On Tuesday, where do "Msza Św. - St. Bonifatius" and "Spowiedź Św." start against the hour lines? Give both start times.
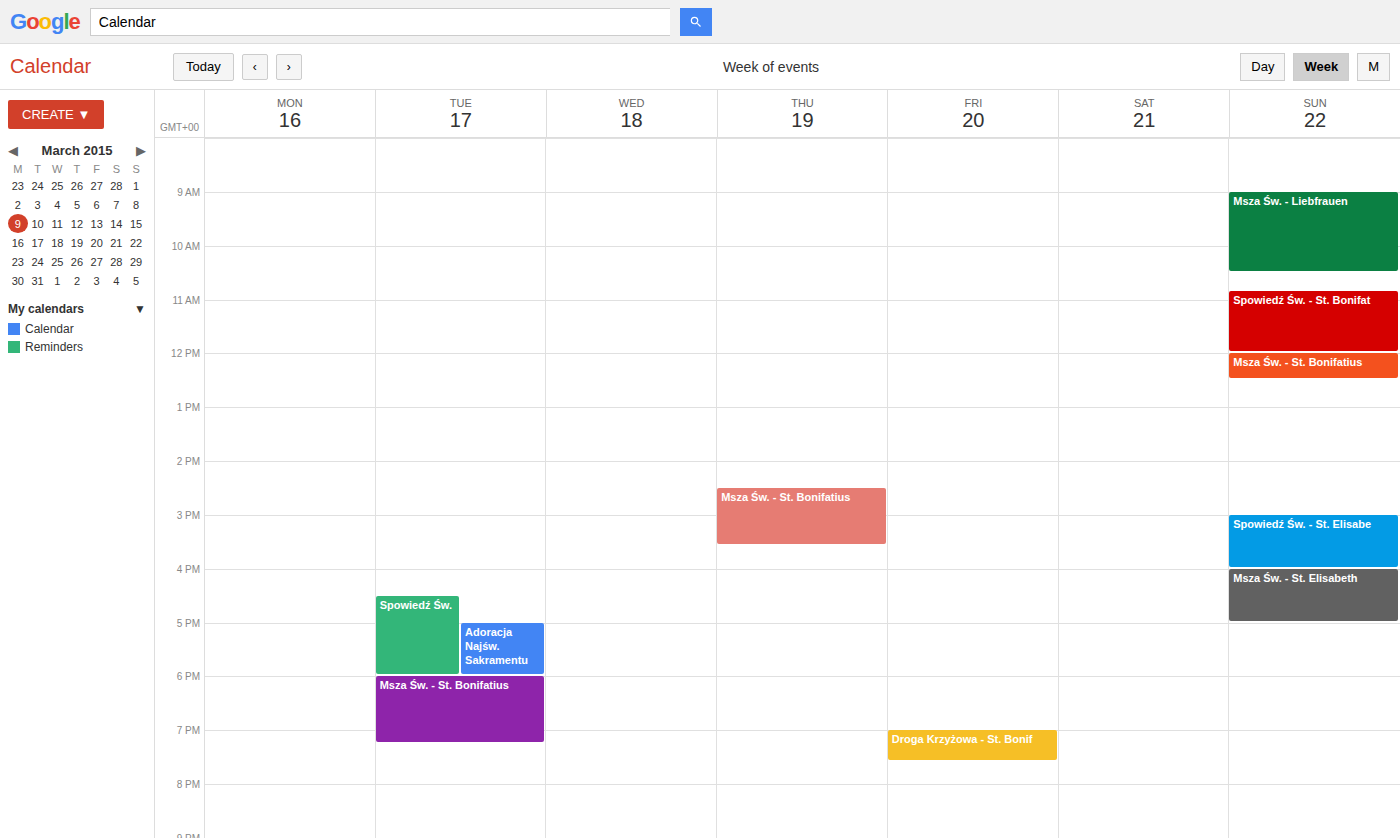
"Msza Św. - St. Bonifatius": 6:00 PM, exactly on the 6 PM line. "Spowiedź Św.": 4:30 PM, halfway between the 4 PM and 5 PM lines.